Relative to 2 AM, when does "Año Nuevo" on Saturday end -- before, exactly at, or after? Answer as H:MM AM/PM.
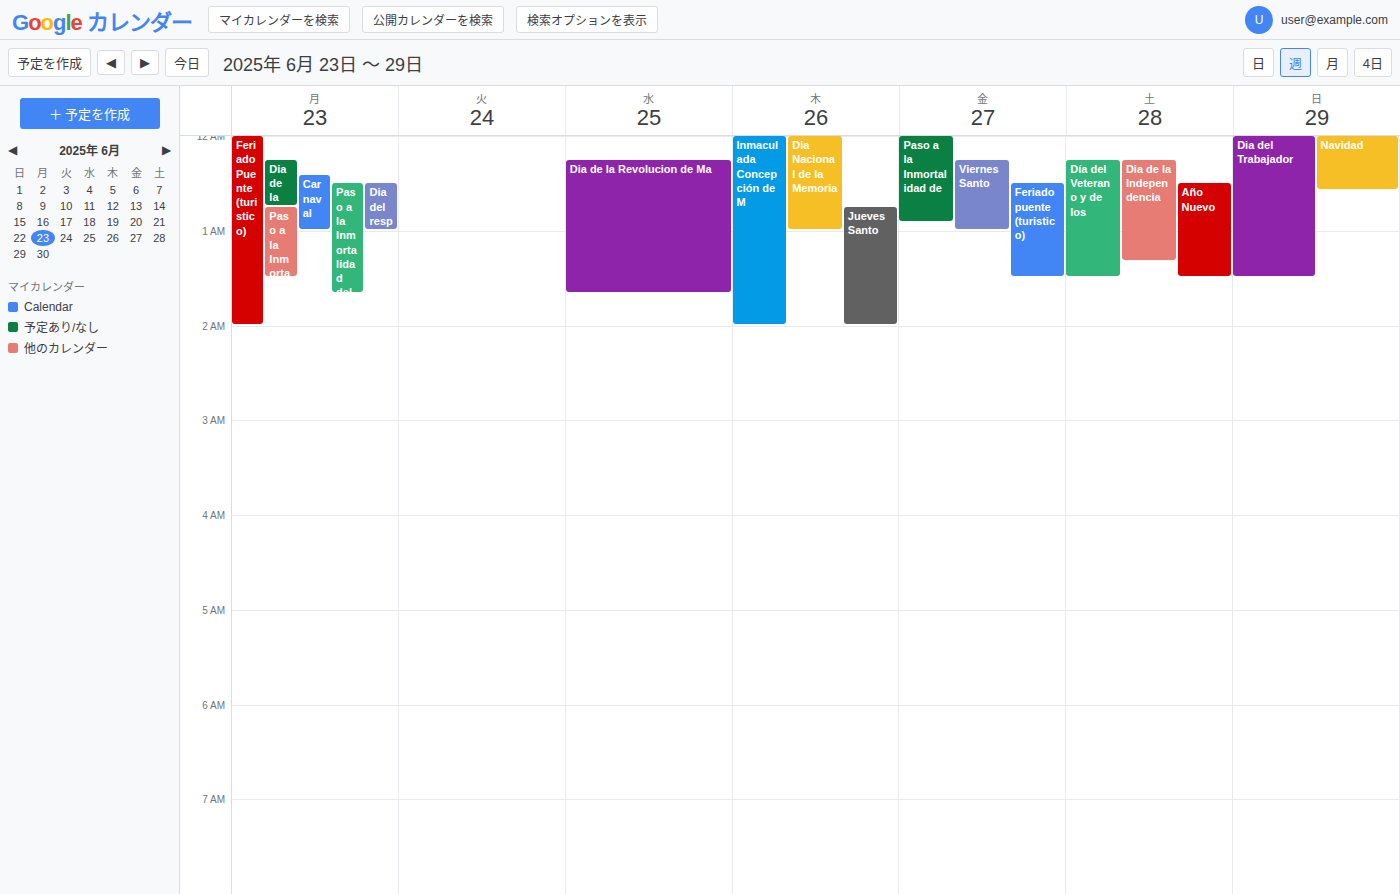
1:30 AM -- before 2 AM, 30 minutes above the 2 AM line.